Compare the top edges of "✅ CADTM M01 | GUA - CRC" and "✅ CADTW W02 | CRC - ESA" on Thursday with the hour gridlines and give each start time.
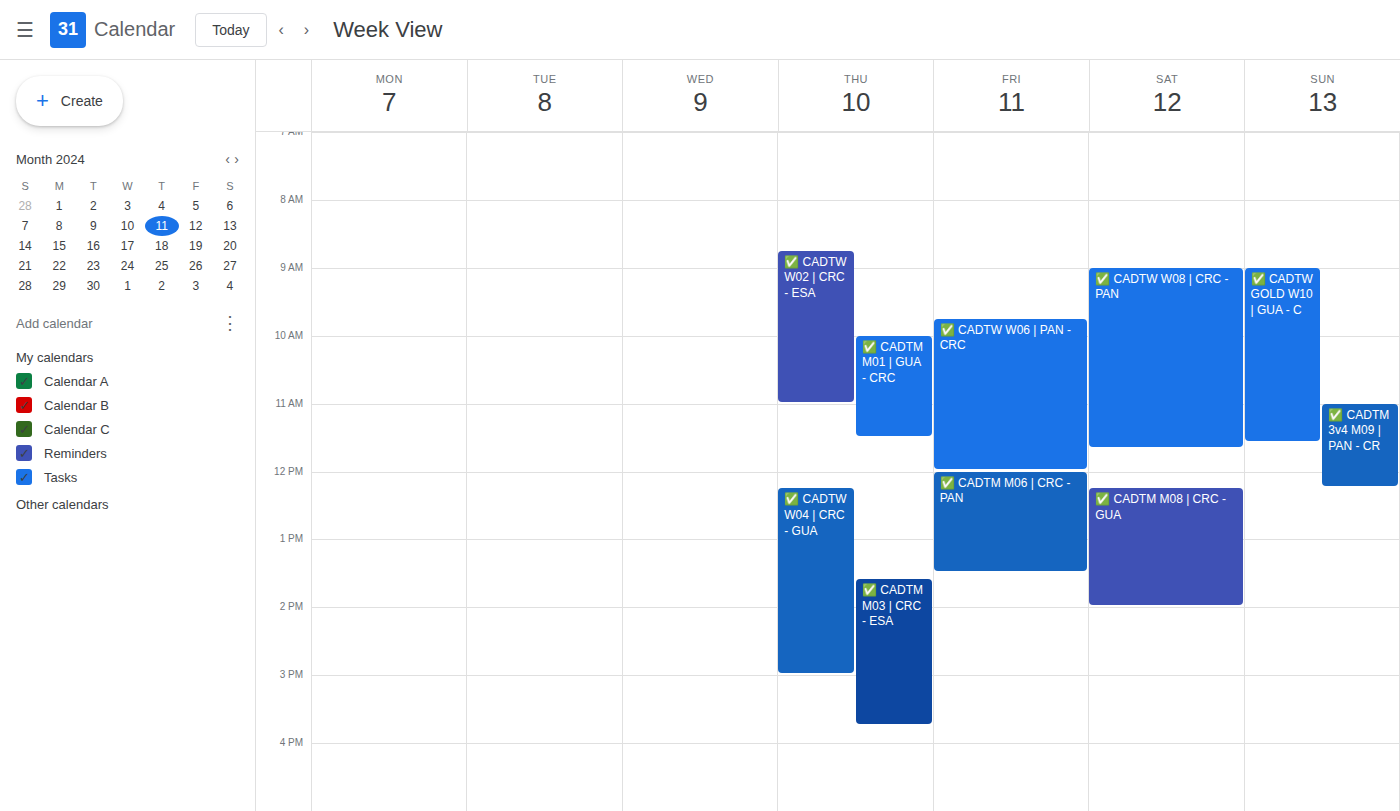
"✅ CADTM M01 | GUA - CRC": 10:00 AM, exactly on the 10 AM line. "✅ CADTW W02 | CRC - ESA": 8:45 AM, neither: three quarters of the way from the 8 AM line to the 9 AM line.